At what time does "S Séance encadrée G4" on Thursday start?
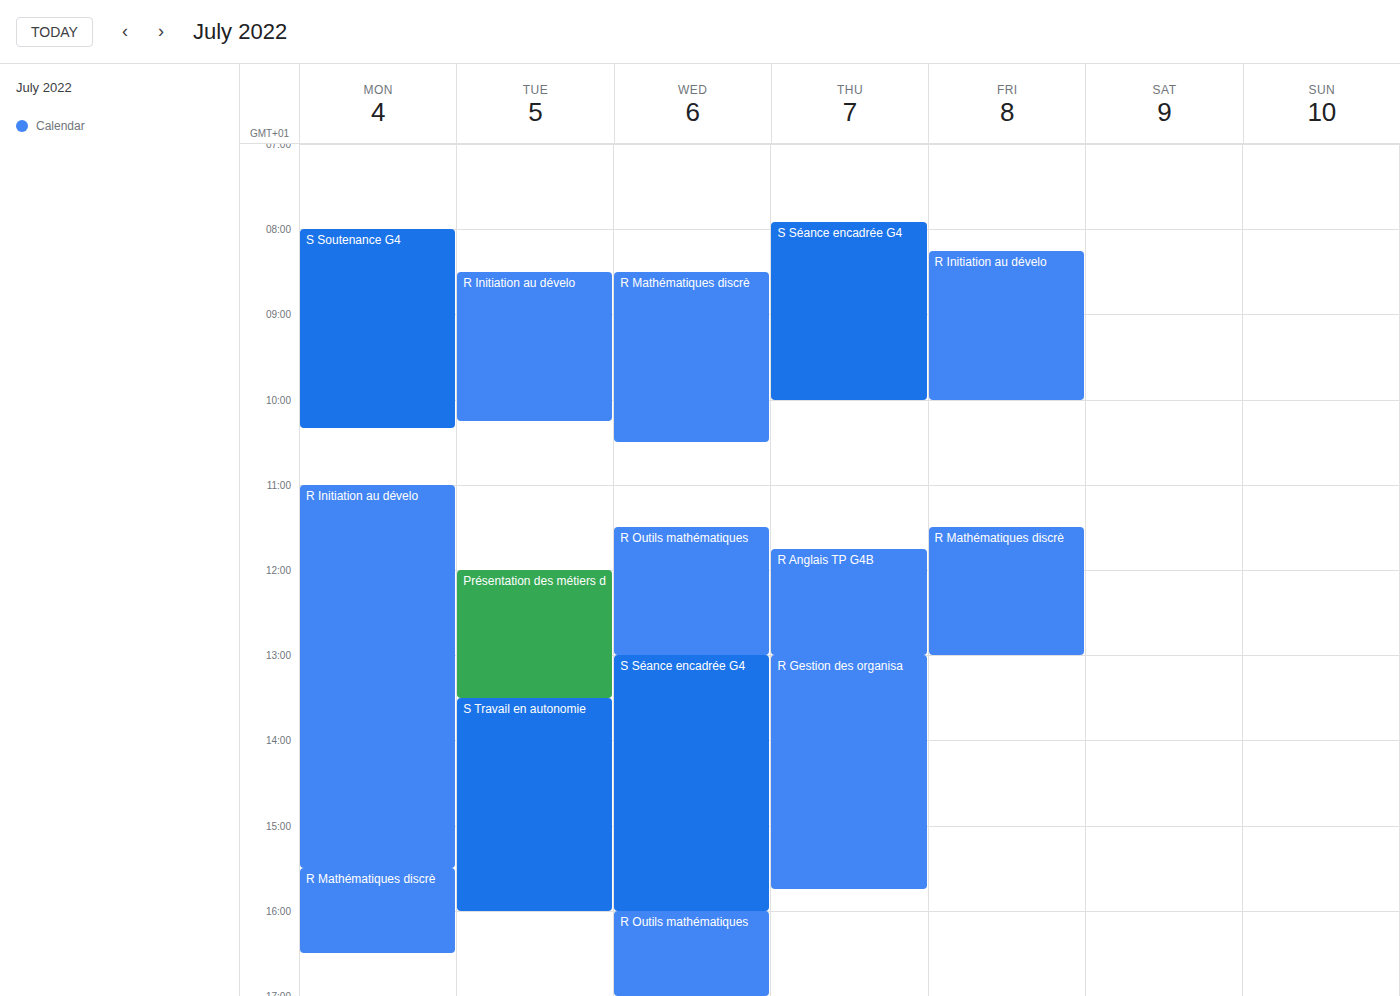
07:55